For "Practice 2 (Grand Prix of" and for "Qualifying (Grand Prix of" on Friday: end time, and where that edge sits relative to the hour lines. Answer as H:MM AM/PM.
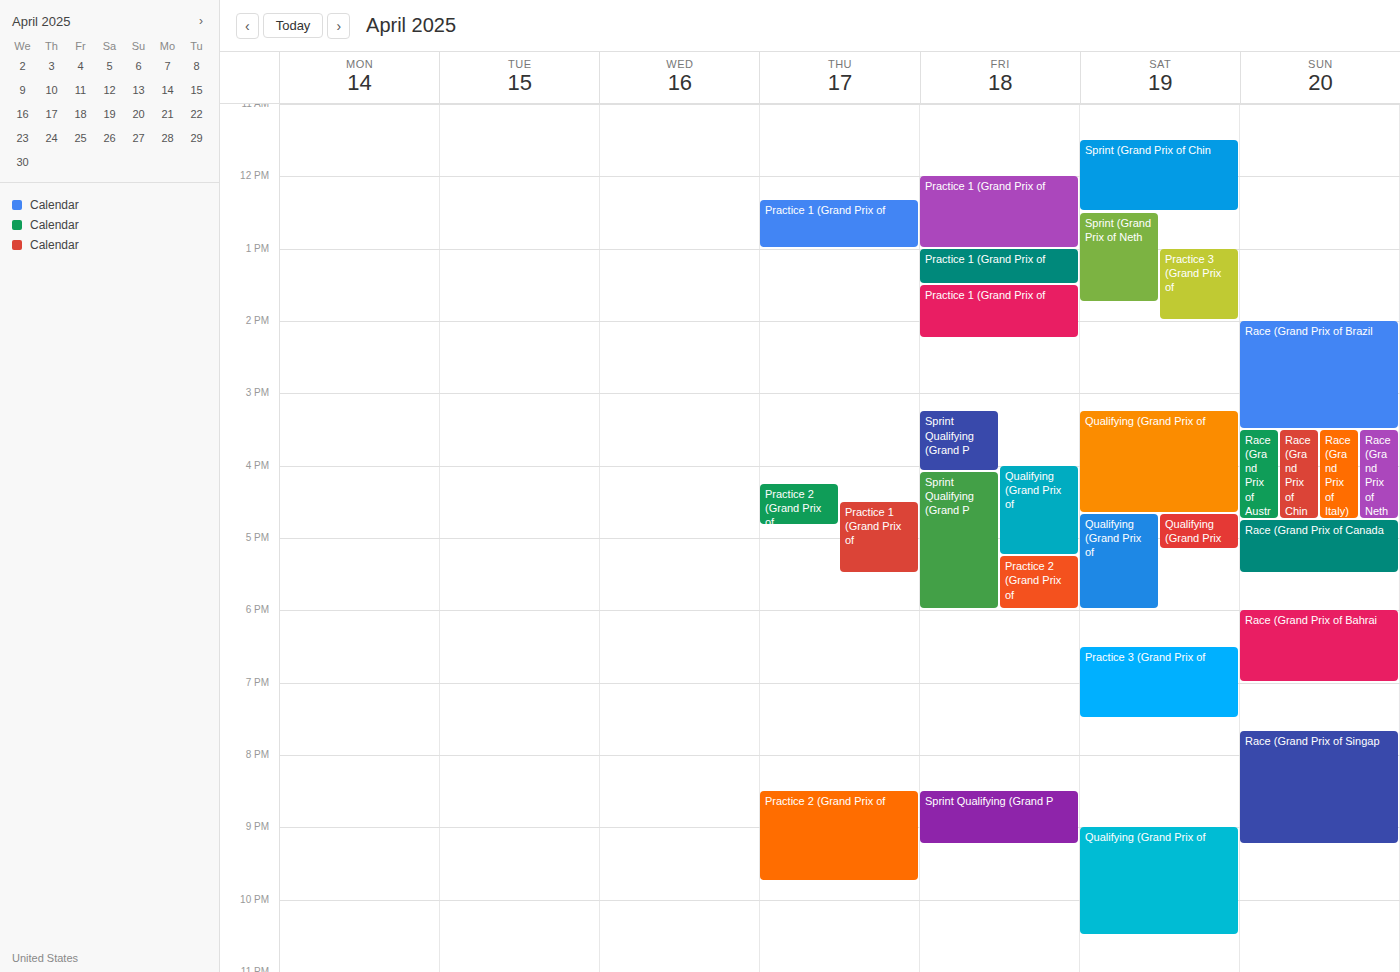
"Practice 2 (Grand Prix of": 6:00 PM, exactly on the 6 PM line. "Qualifying (Grand Prix of": 5:15 PM, neither: a quarter of the way from the 5 PM line to the 6 PM line.